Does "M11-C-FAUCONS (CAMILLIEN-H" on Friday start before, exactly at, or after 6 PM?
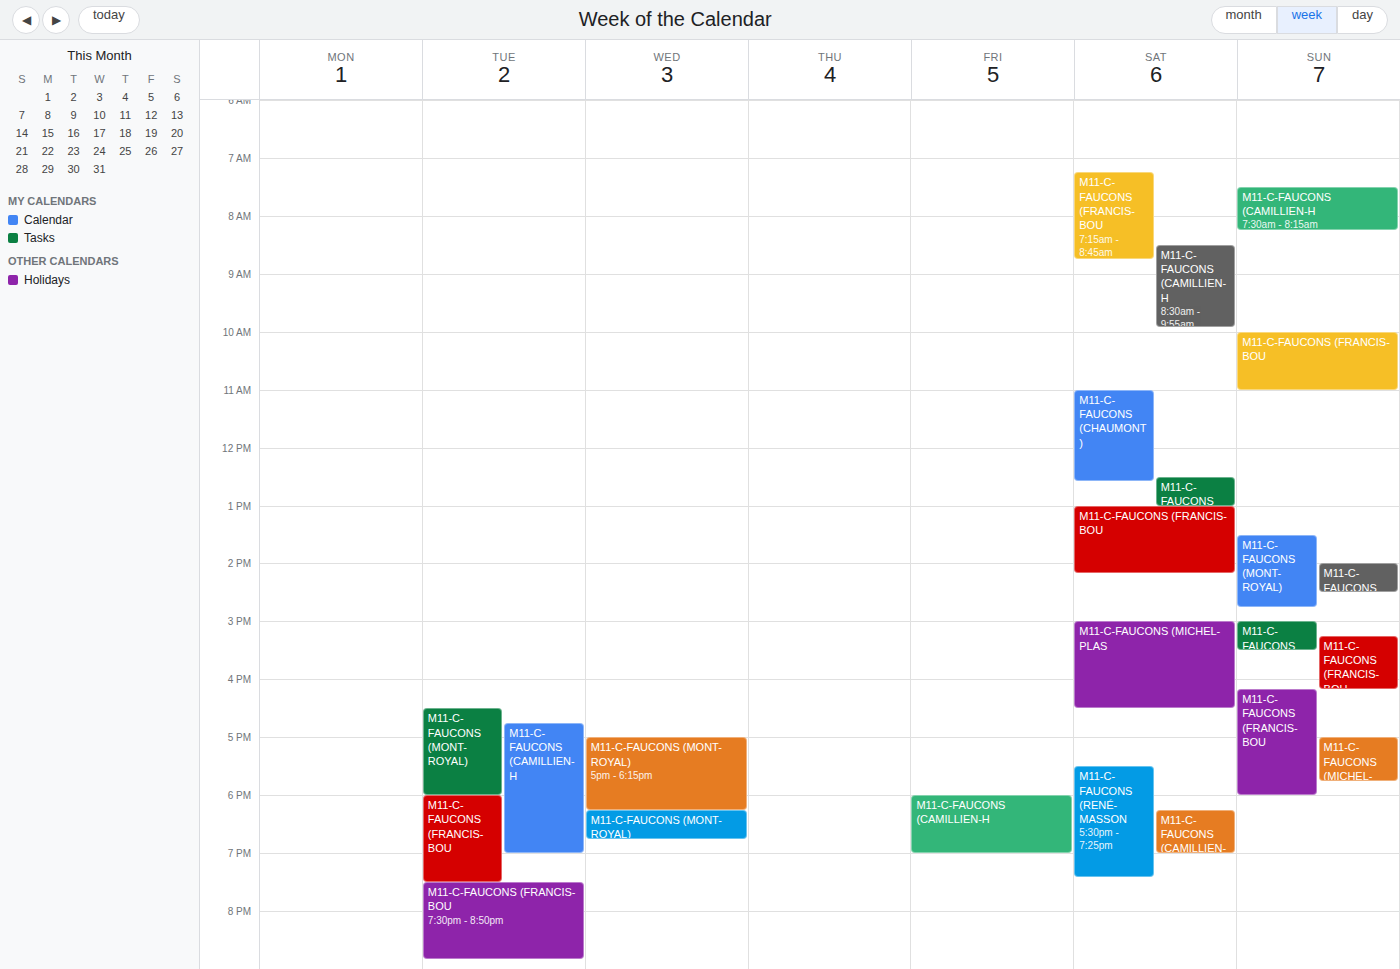
6:00 PM -- exactly at 6 PM, on the 6 PM line.